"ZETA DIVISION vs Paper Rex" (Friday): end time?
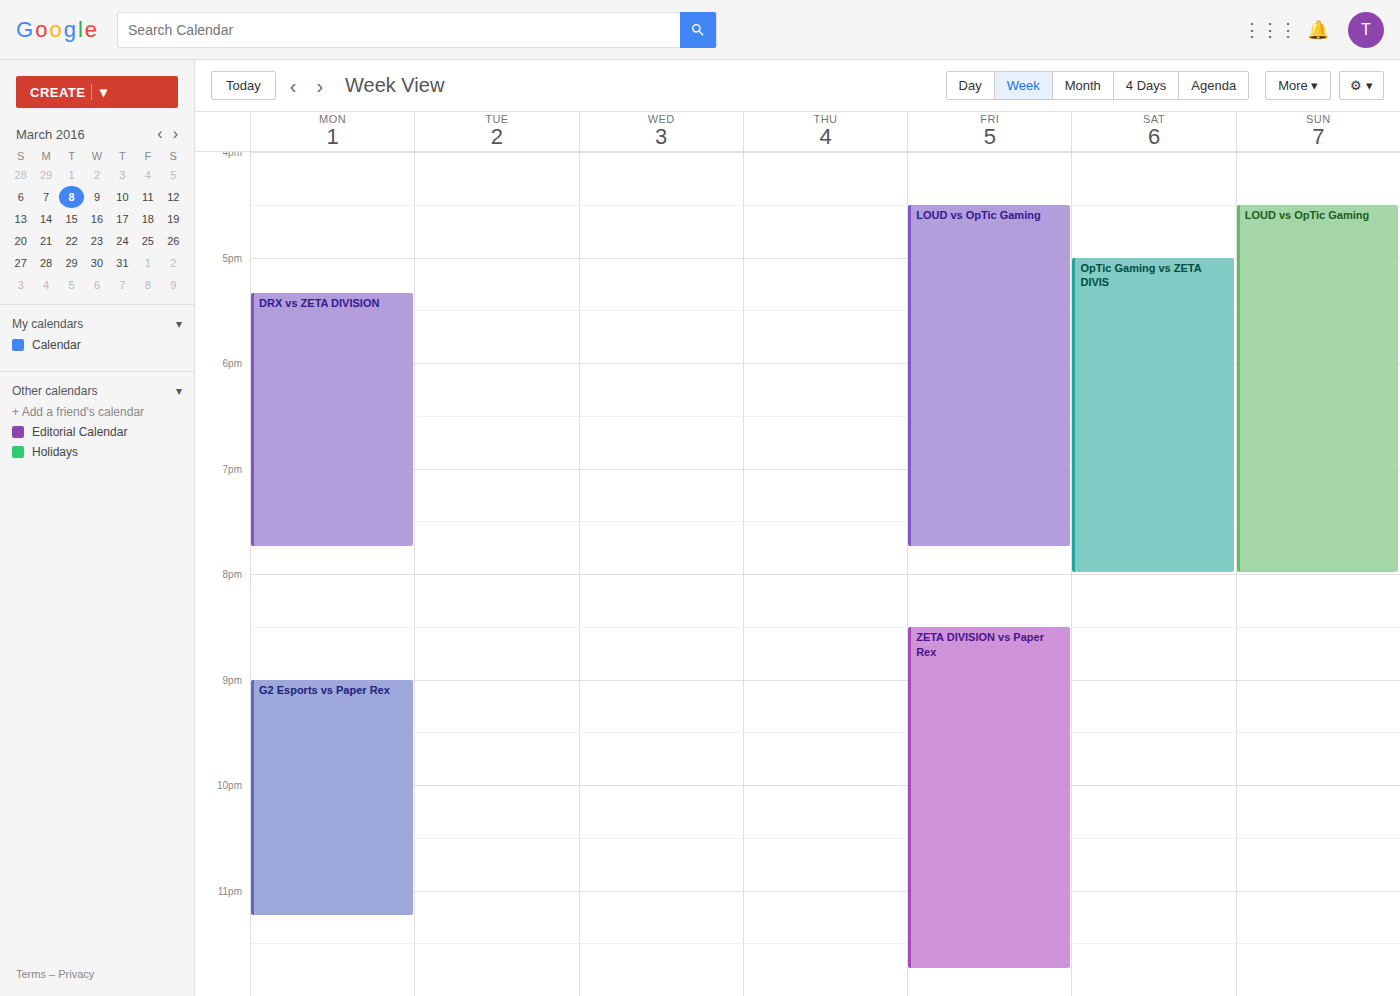
11:45 PM